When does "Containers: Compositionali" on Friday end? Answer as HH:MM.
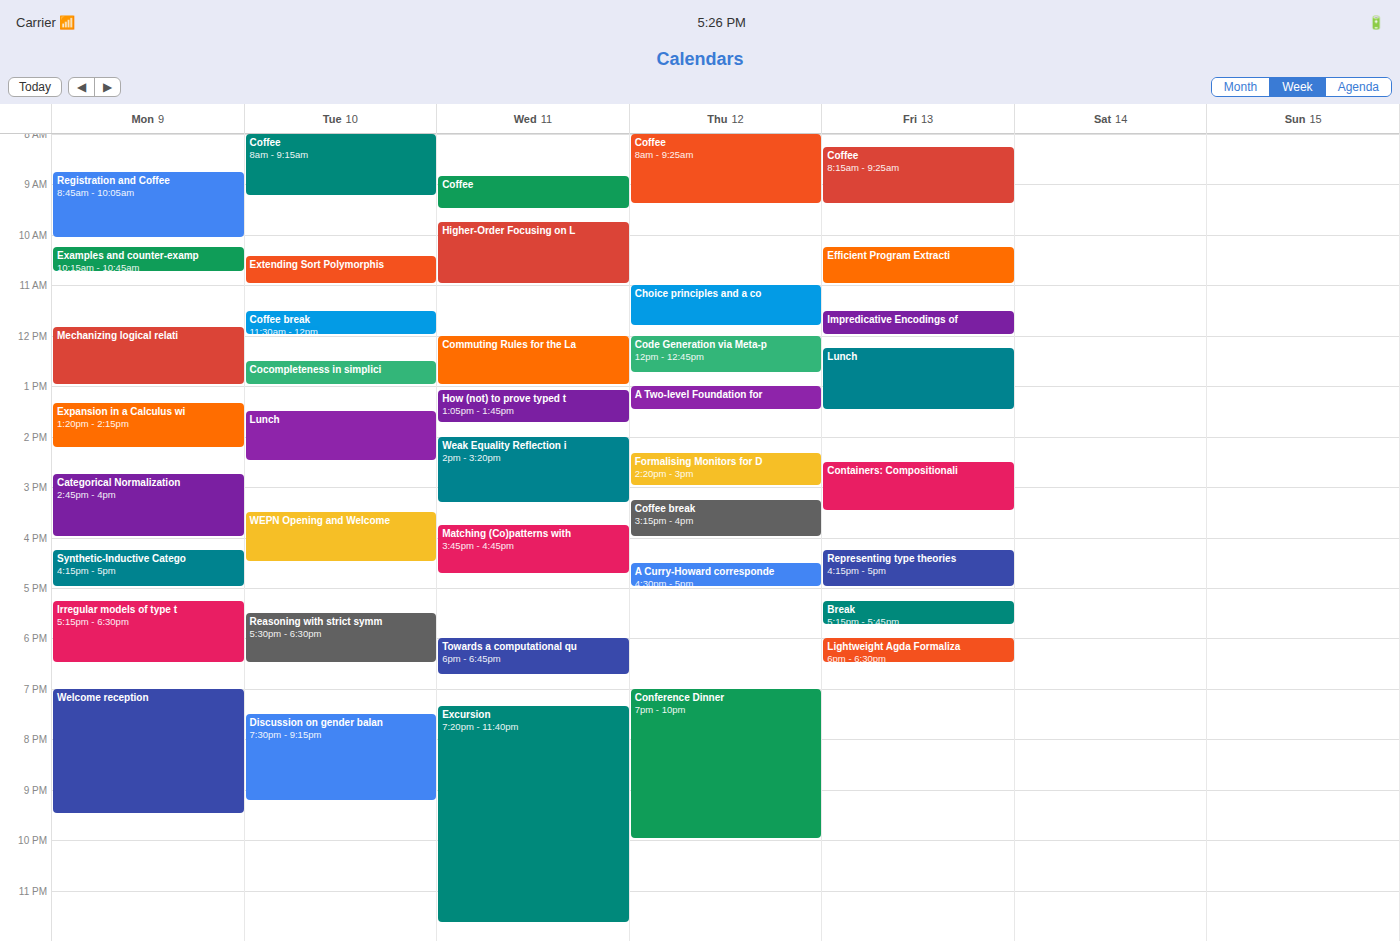
15:30